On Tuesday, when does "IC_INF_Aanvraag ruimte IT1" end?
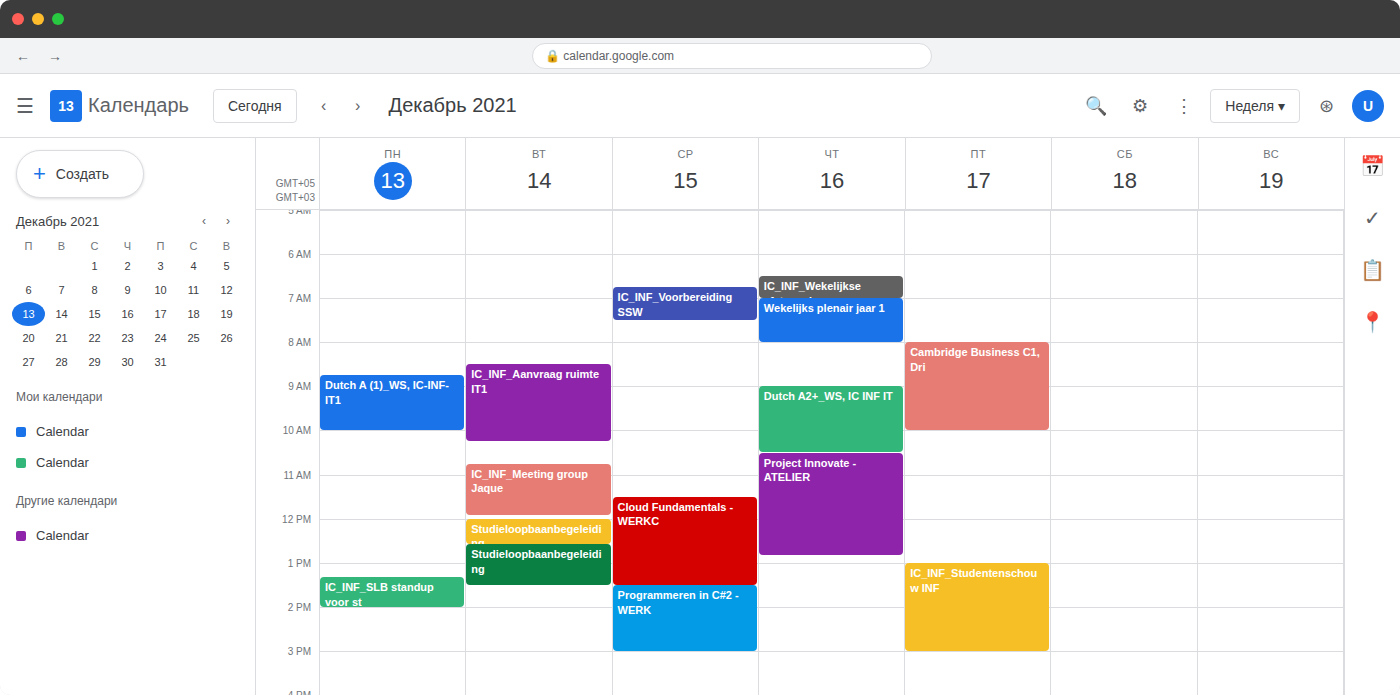
10:15 AM